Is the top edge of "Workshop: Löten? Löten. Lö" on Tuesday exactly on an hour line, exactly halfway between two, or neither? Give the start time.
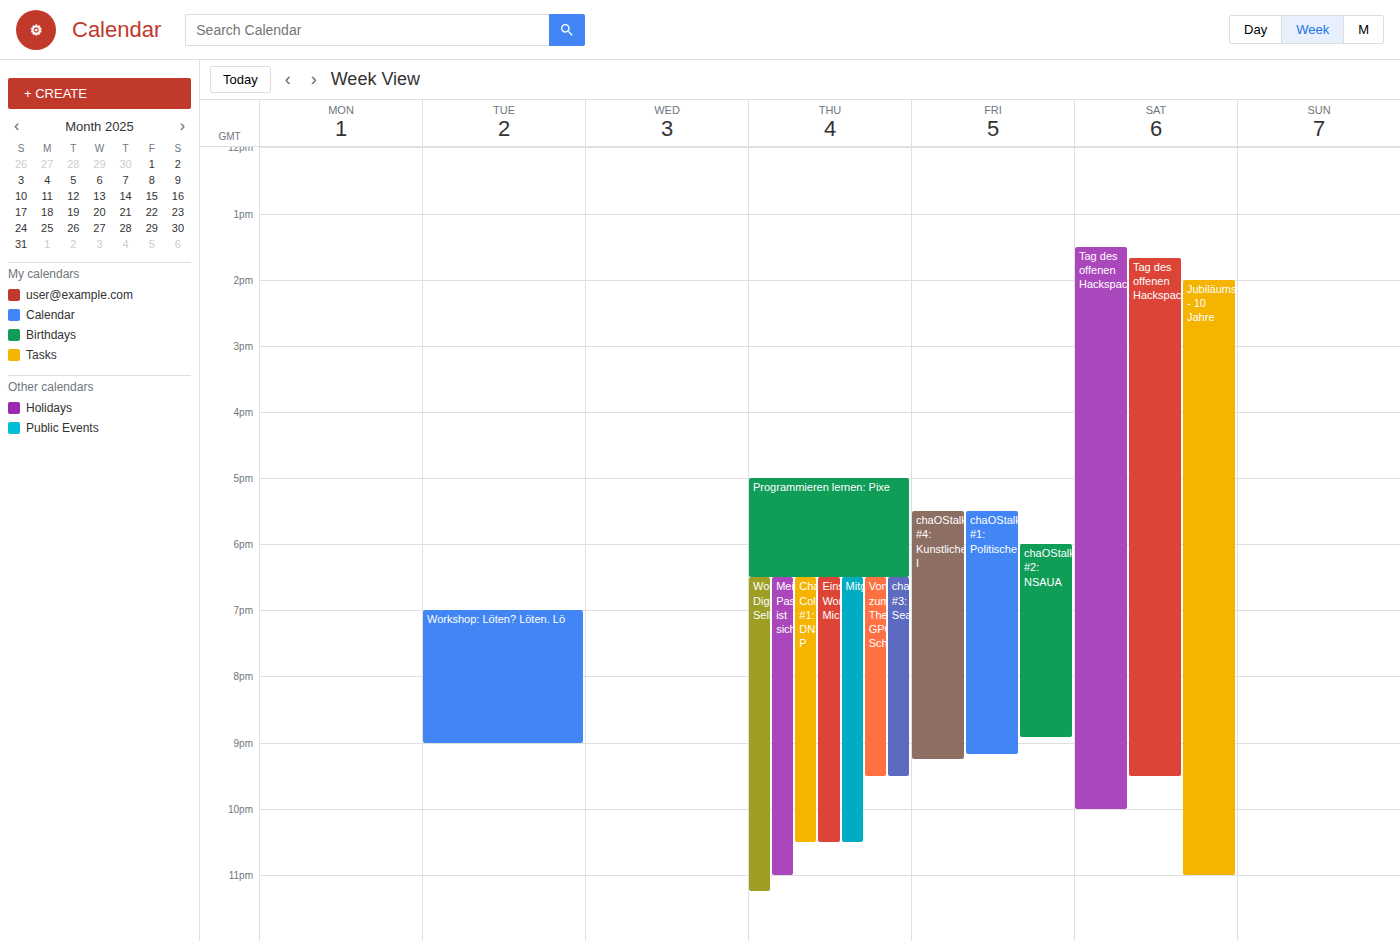
7:00 PM -- exactly on the 7 PM line.